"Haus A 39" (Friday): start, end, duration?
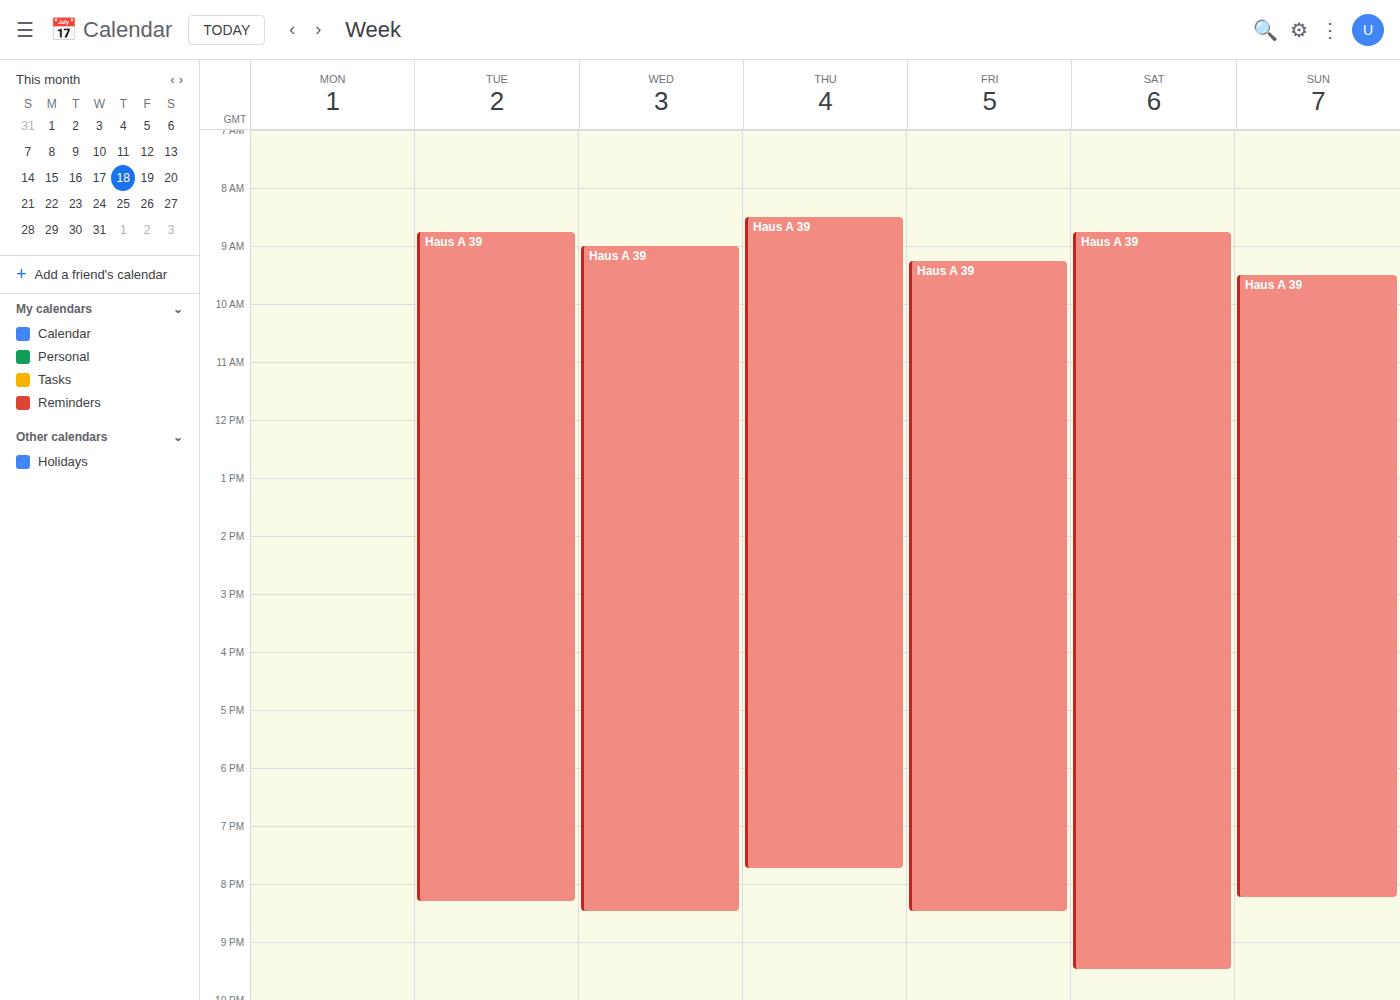
9:15 AM to 8:30 PM, 11 hours 15 minutes